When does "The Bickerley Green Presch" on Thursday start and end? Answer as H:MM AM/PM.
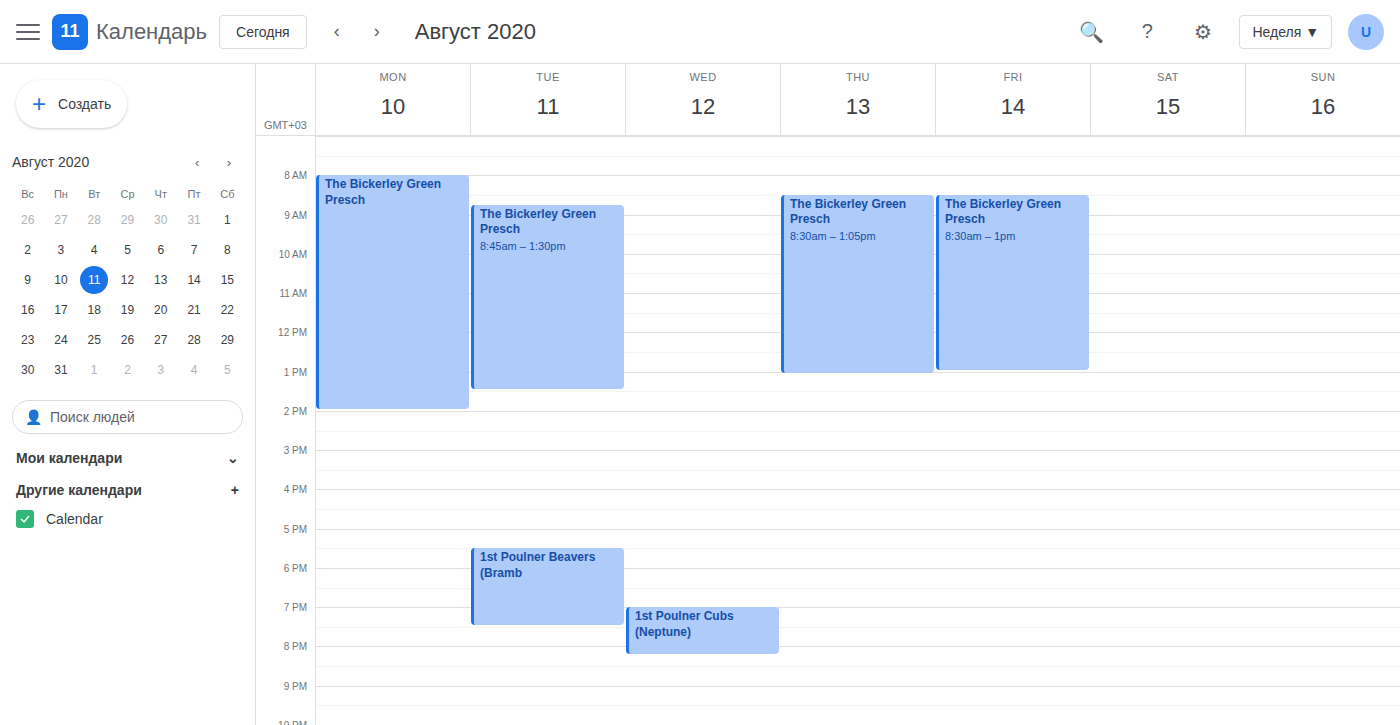
8:30 AM to 1:05 PM